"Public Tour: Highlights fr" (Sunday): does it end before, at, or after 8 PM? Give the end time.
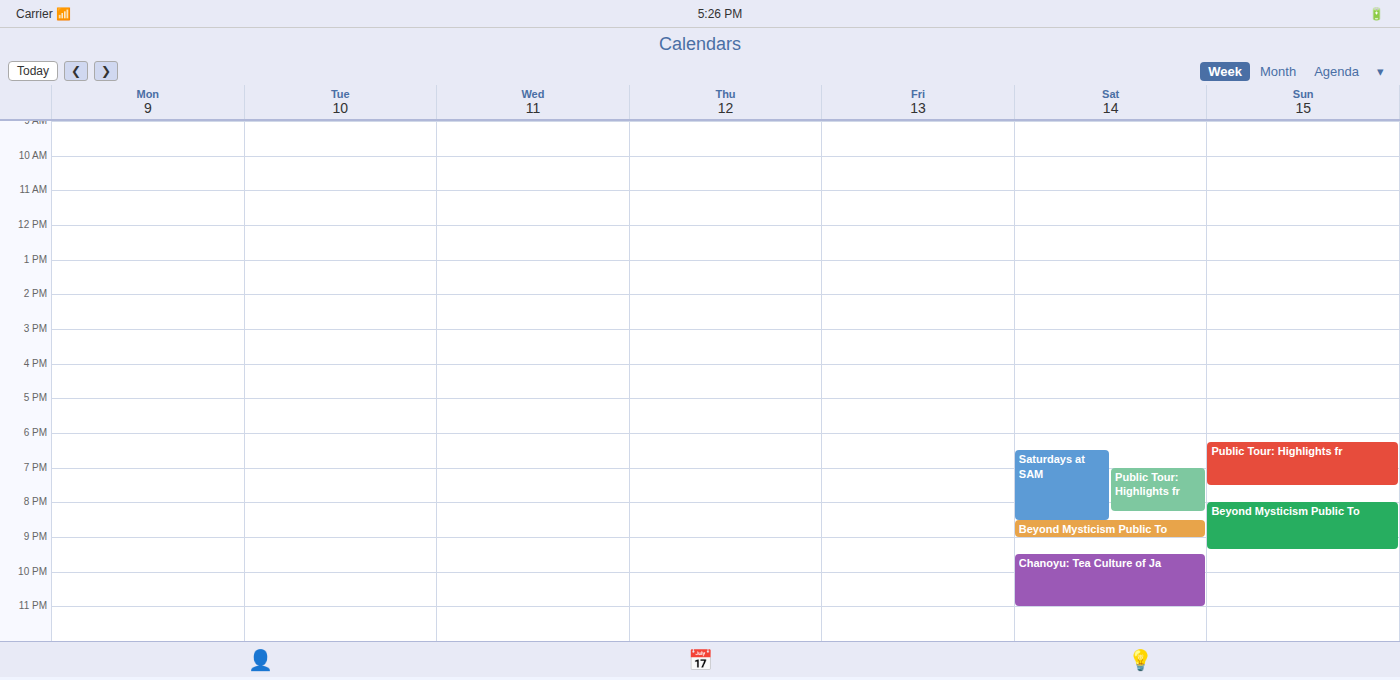
7:30 PM -- before 8 PM, 30 minutes above the 8 PM line.